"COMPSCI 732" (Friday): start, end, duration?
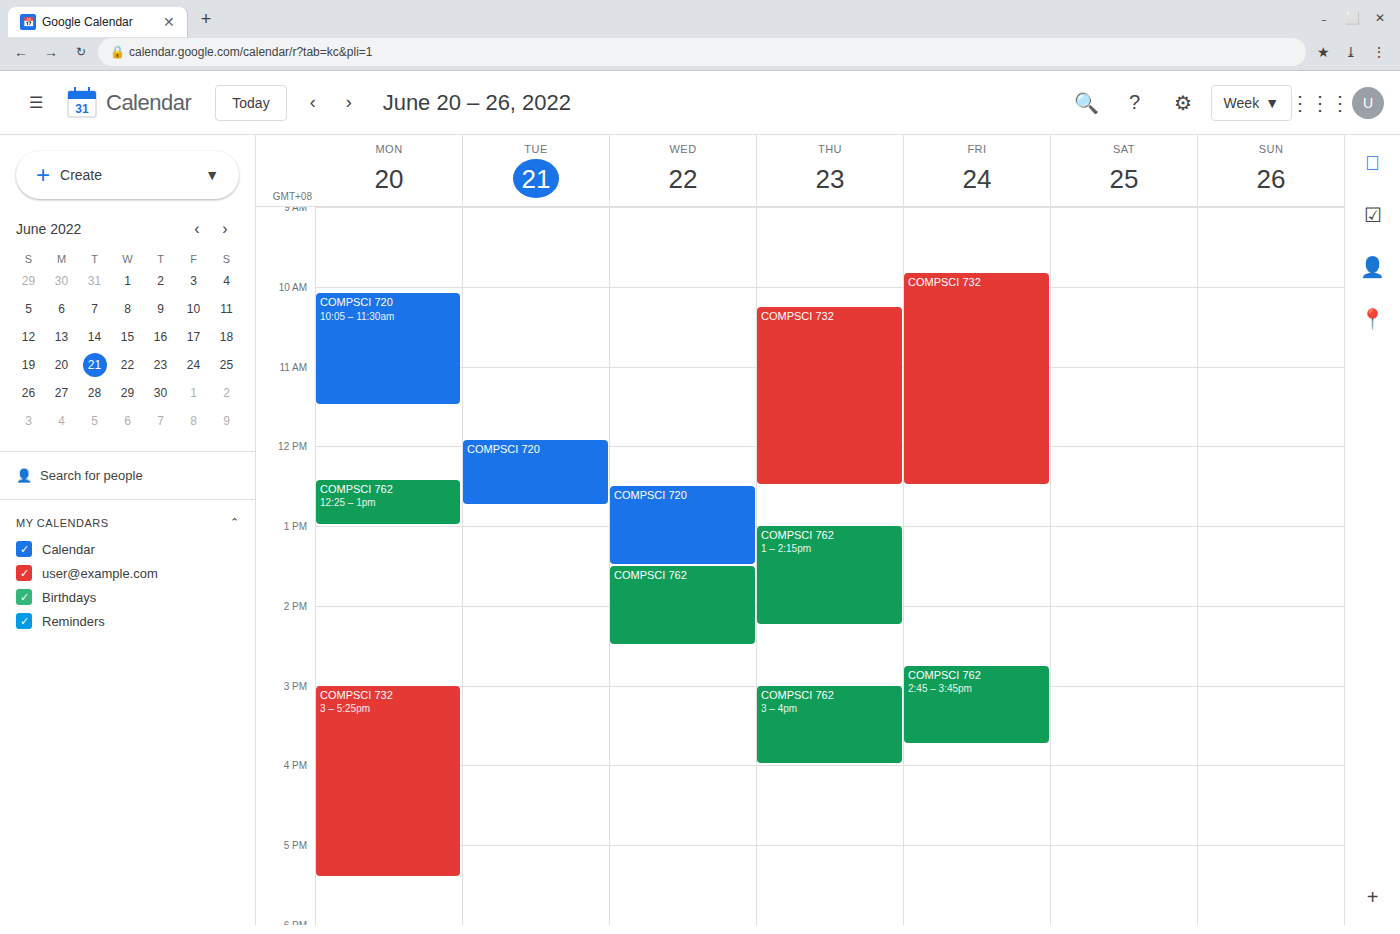
09:50 to 12:30, 2 hours 40 minutes